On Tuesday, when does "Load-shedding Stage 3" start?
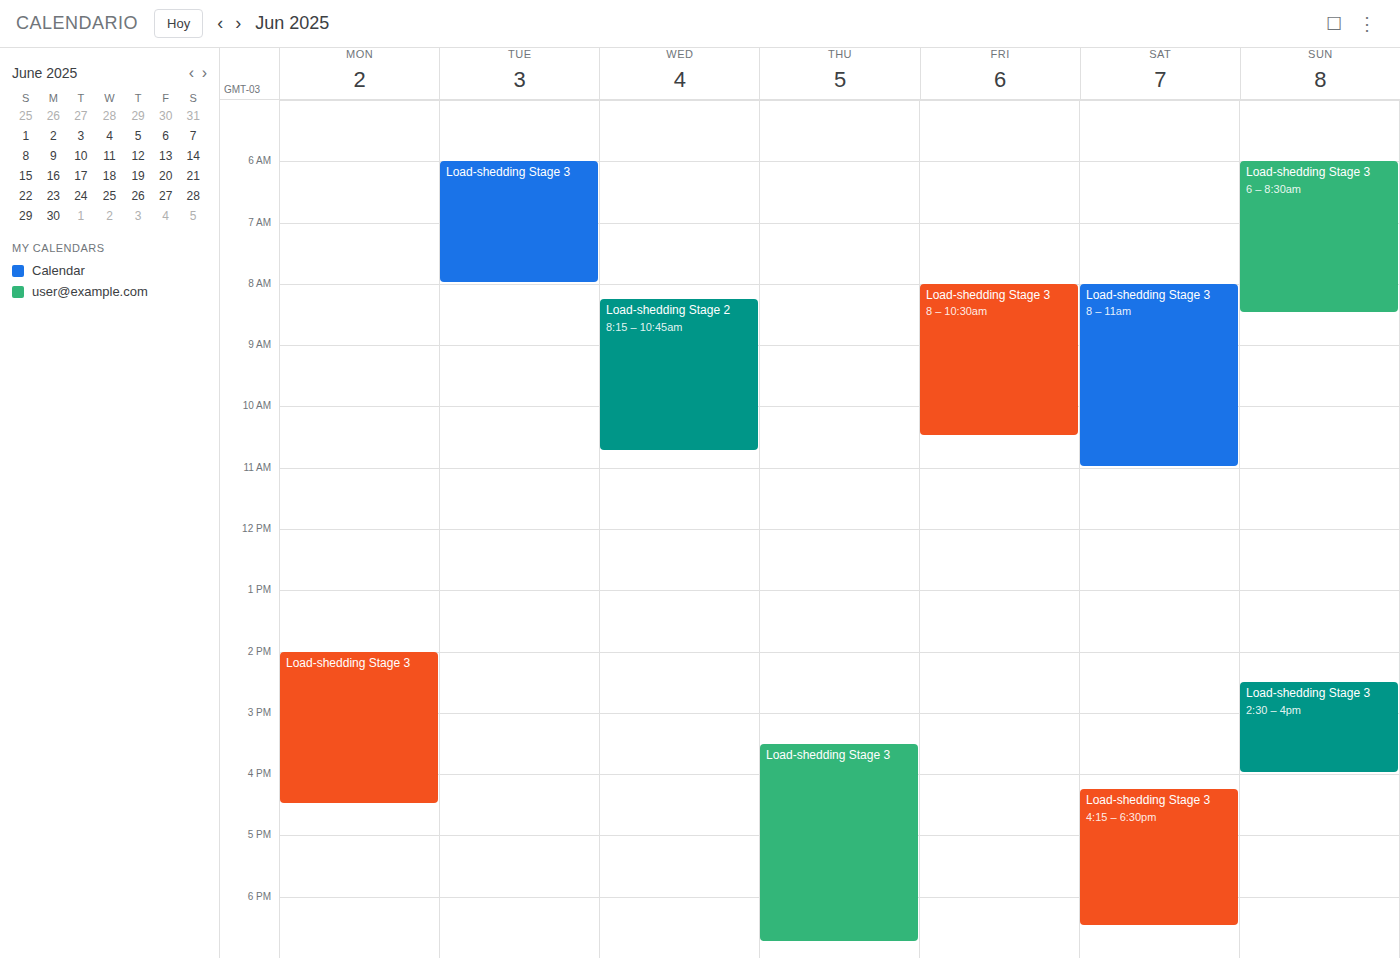
6:00 AM